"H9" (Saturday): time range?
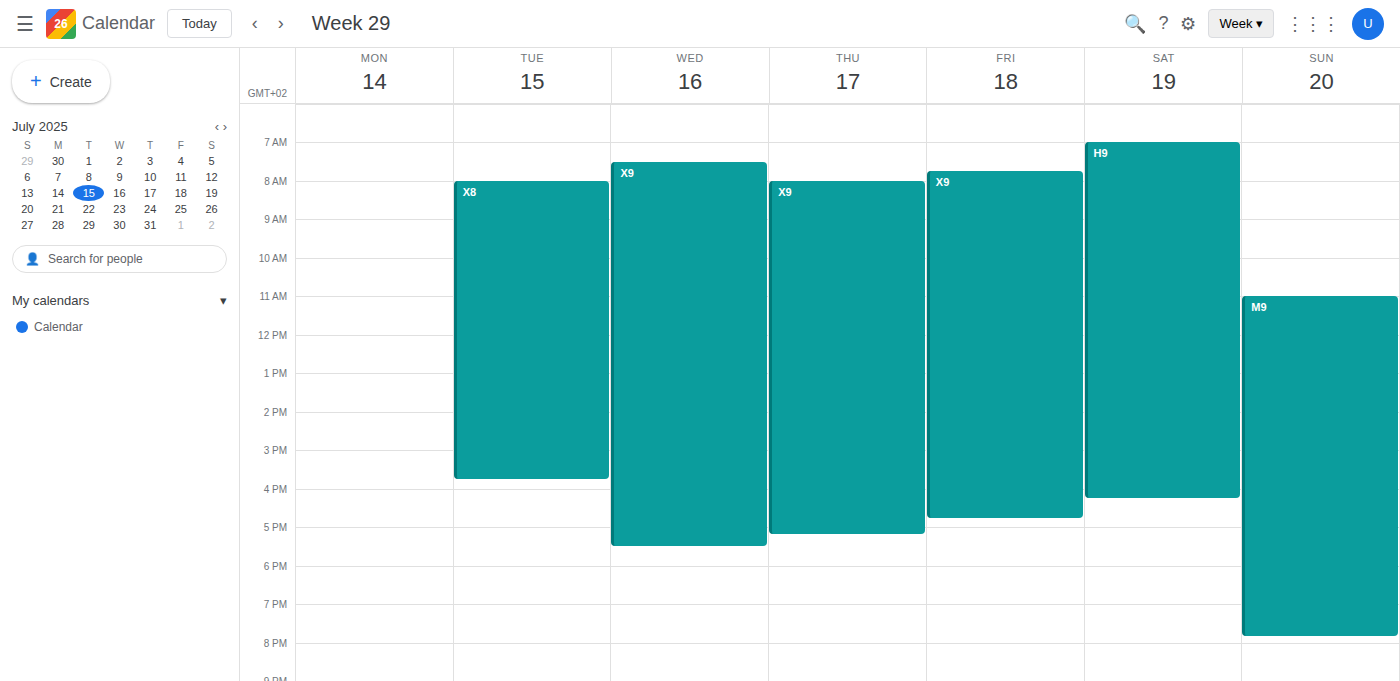
07:00 to 16:15